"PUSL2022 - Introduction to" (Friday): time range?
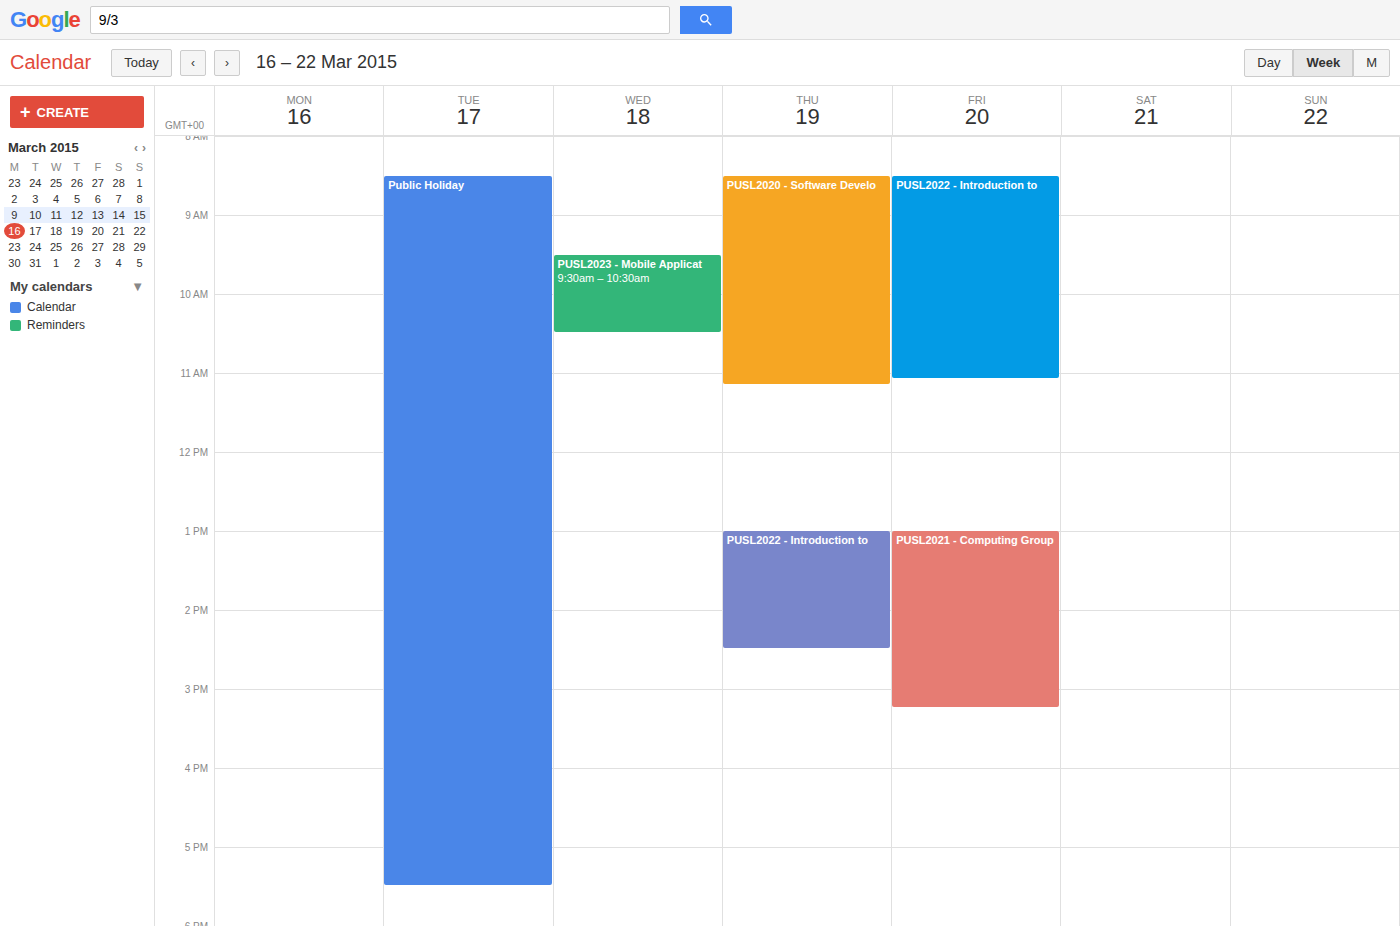
8:30 AM to 11:05 AM